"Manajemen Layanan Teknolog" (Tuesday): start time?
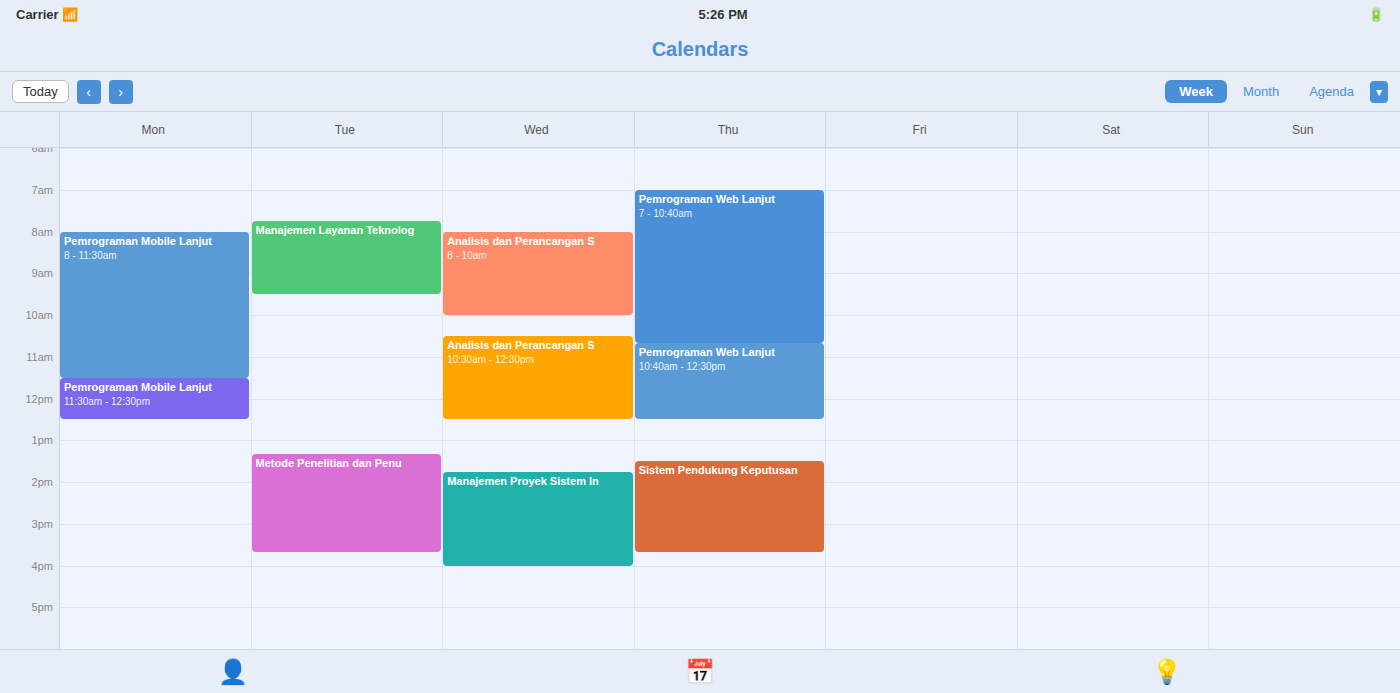
7:45 AM